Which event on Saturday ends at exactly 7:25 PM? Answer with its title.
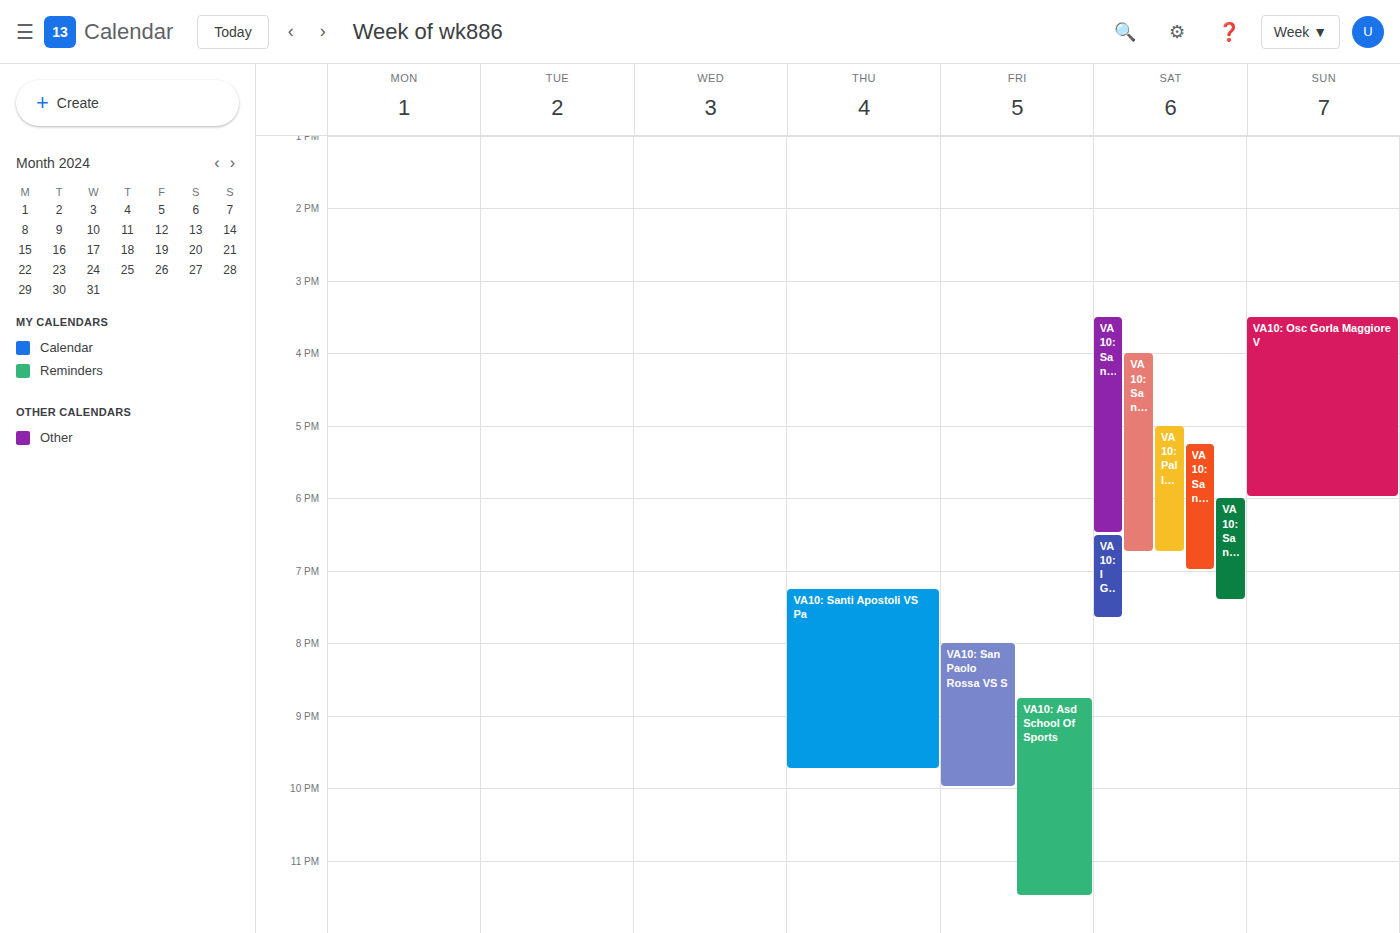
"VA10: Santi Apostoli VS Sa"